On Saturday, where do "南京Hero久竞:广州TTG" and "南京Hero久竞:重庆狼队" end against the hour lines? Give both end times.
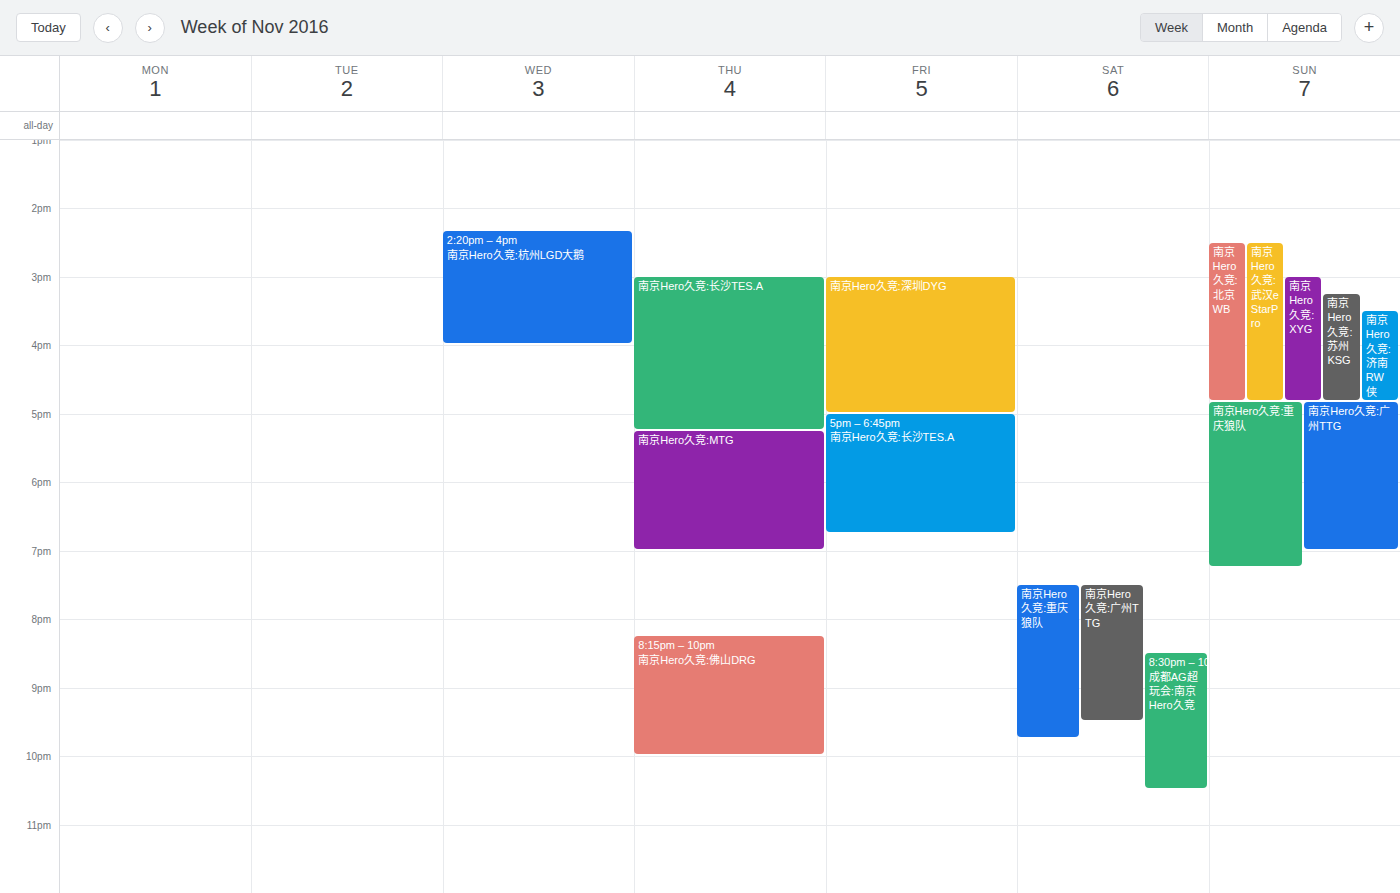
"南京Hero久竞:广州TTG": 9:30 PM, halfway between the 9 PM and 10 PM lines. "南京Hero久竞:重庆狼队": 9:45 PM, neither: three quarters of the way from the 9 PM line to the 10 PM line.